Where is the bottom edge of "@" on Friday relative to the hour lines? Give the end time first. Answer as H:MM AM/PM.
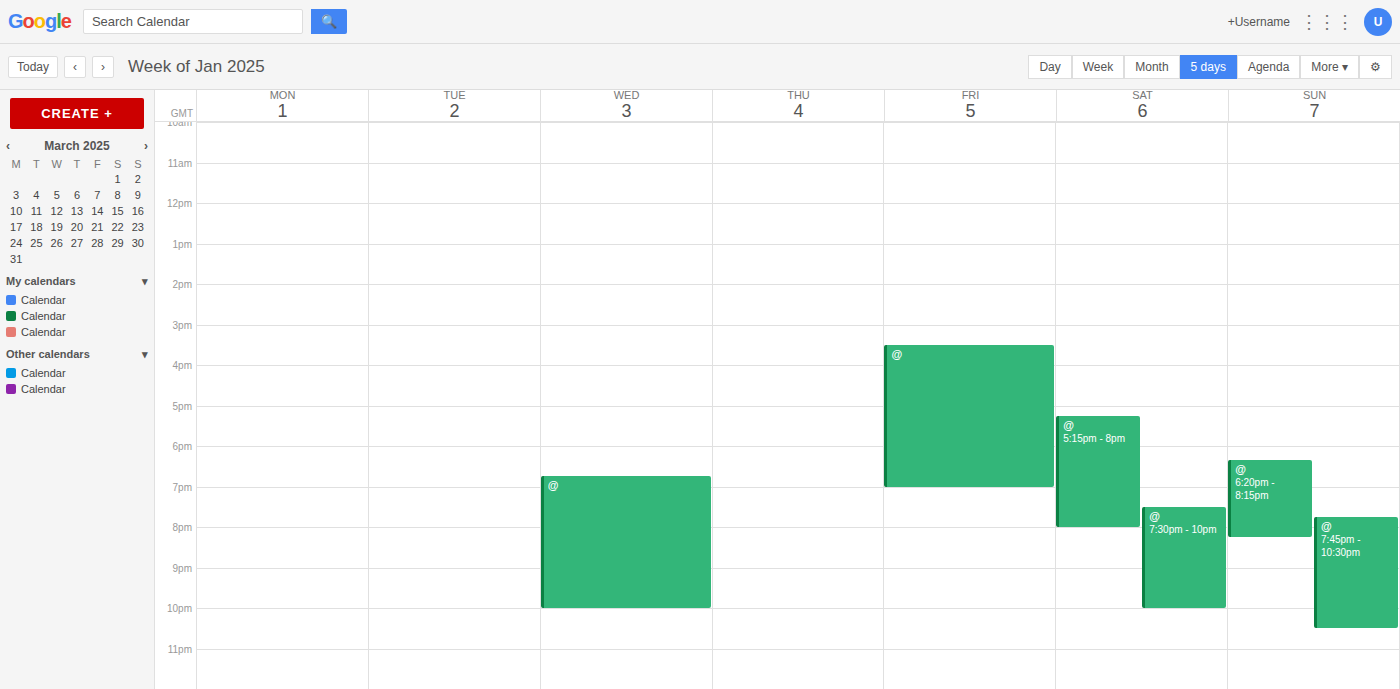
7:00 PM -- exactly on the 7 PM line.